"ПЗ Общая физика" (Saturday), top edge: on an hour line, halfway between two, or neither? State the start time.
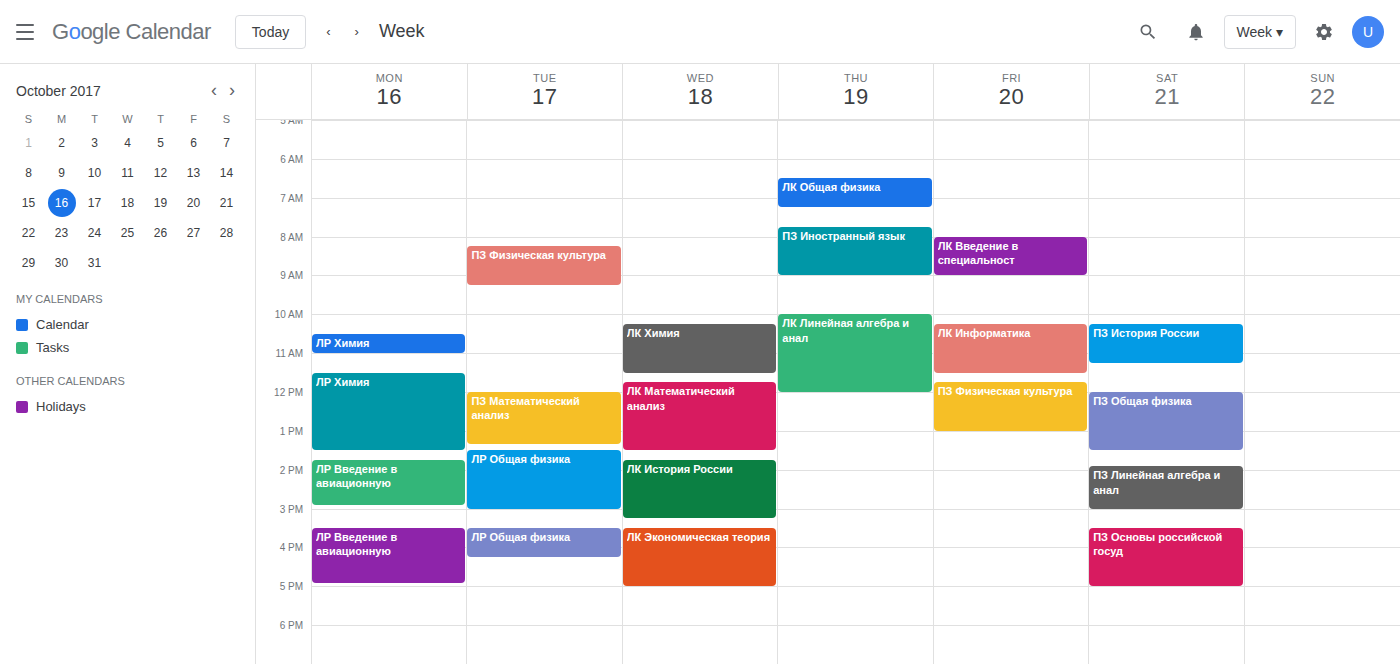
12:00 PM -- exactly on the 12 PM line.